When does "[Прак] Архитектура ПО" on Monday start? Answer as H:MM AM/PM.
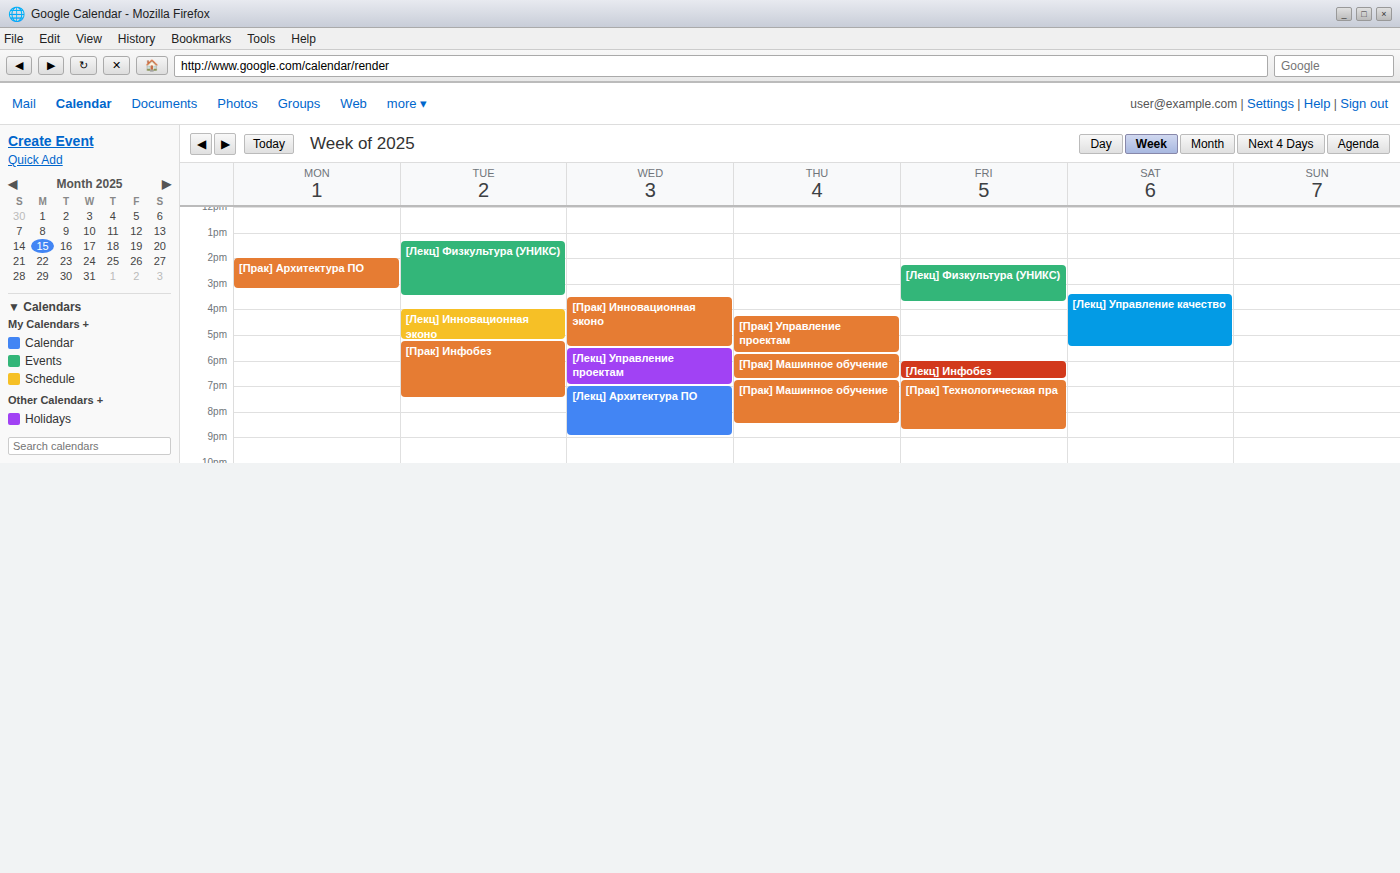
2:00 PM